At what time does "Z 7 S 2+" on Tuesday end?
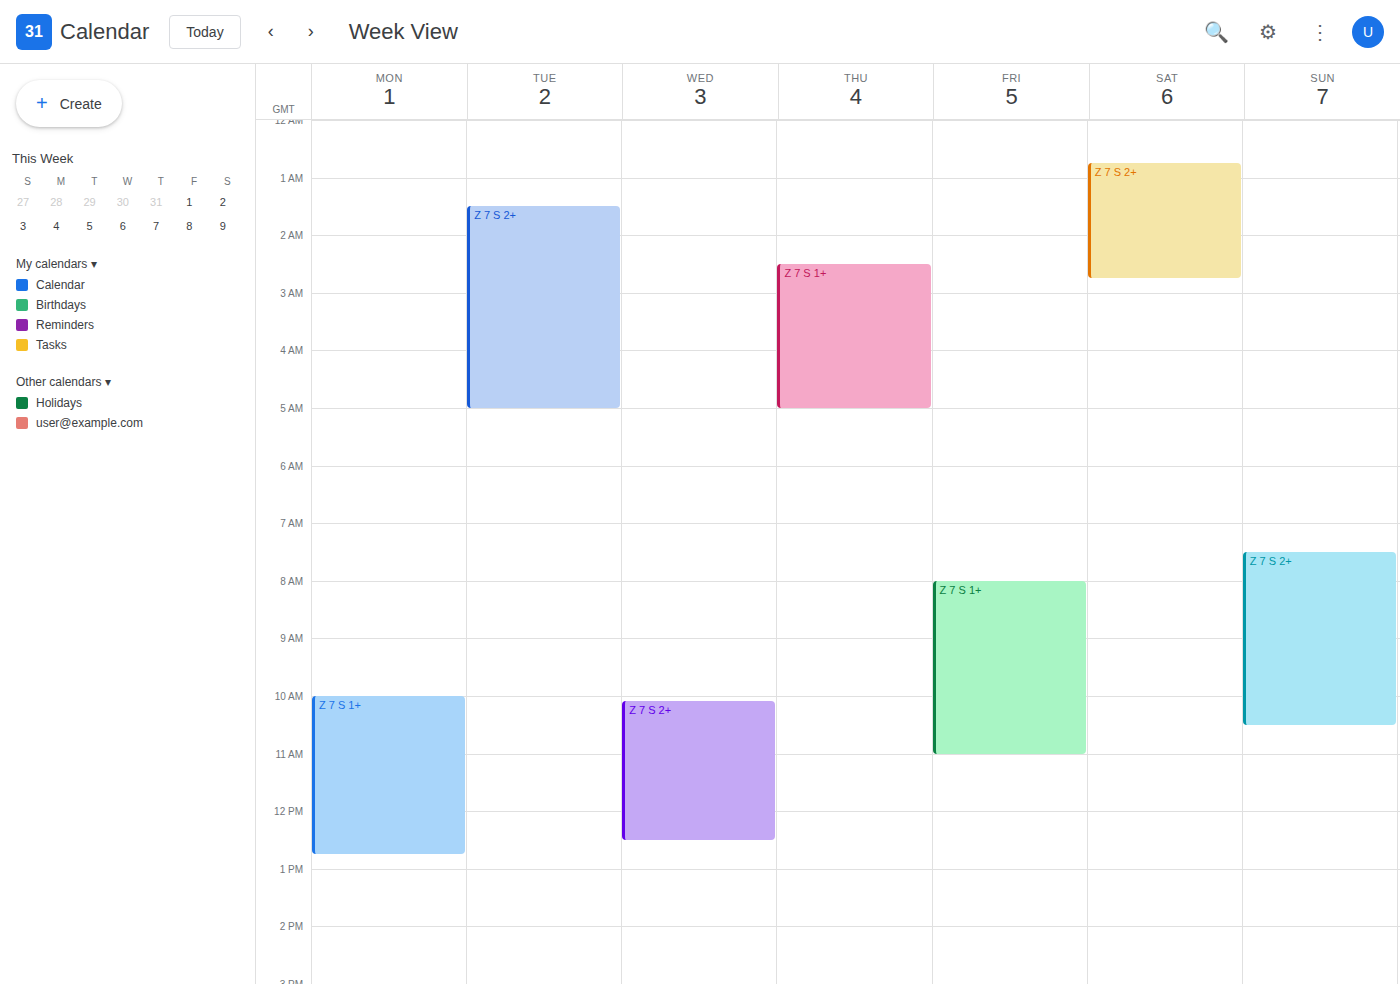
5:00 AM